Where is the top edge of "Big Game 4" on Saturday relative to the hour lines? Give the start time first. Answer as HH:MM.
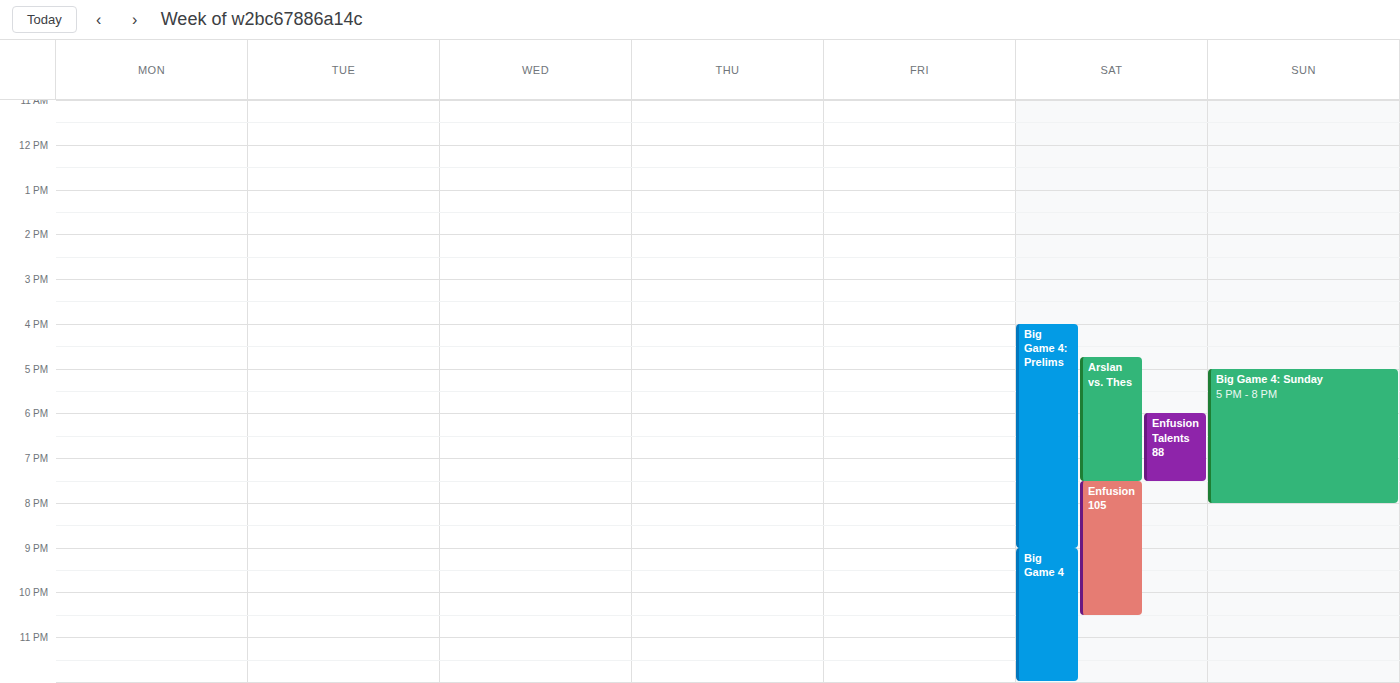
21:00 -- exactly on the 21:00 line.